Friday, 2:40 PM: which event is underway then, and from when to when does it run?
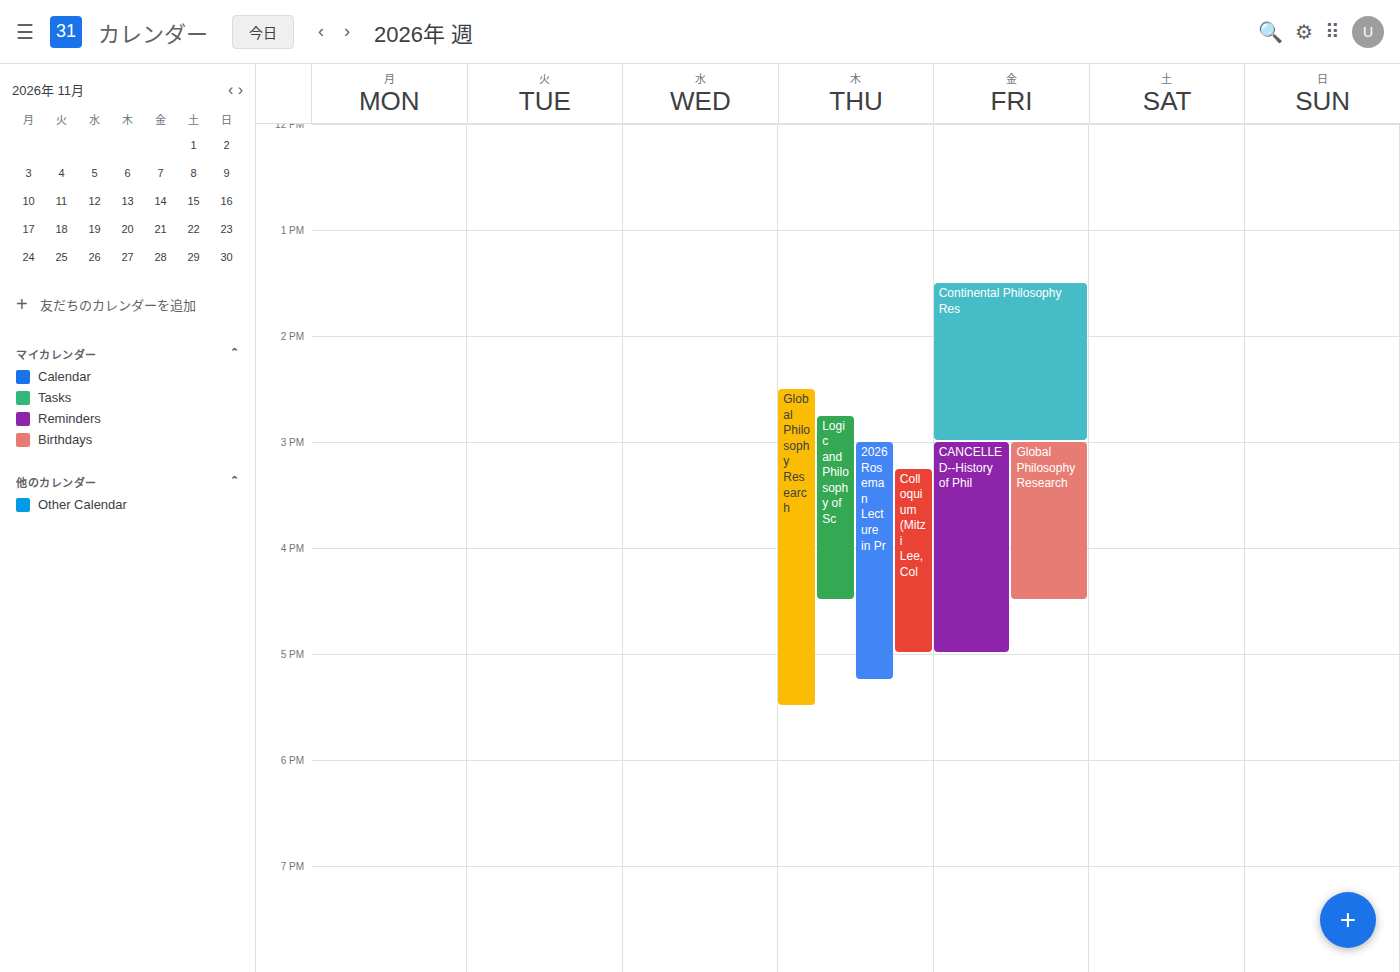
"Continental Philosophy Res", 1:30 PM to 3:00 PM